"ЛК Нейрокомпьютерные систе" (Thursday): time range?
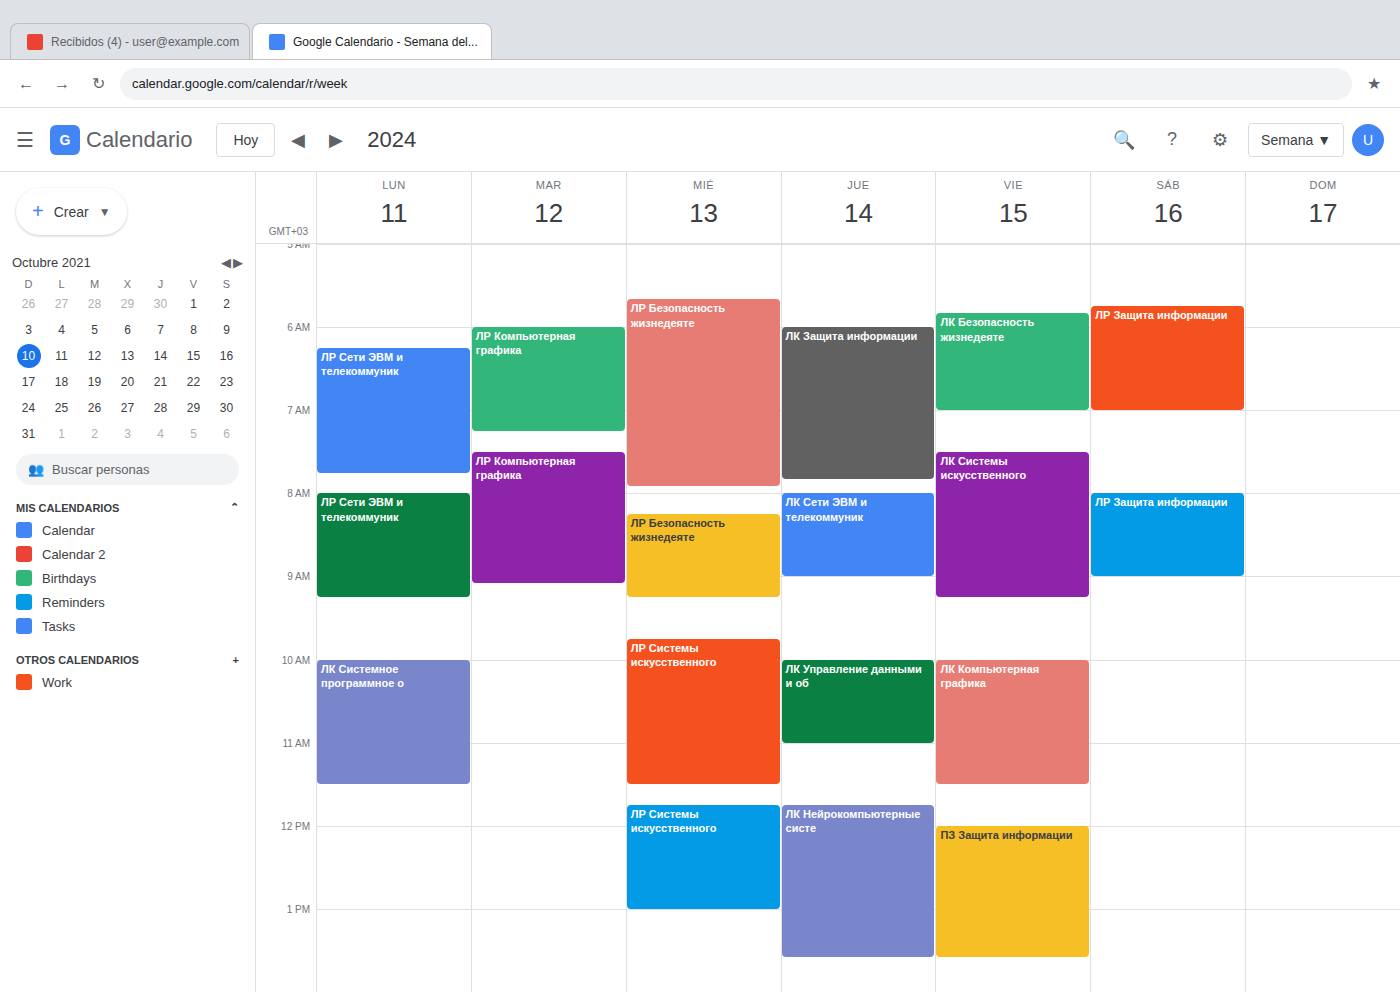
11:45 AM to 1:35 PM